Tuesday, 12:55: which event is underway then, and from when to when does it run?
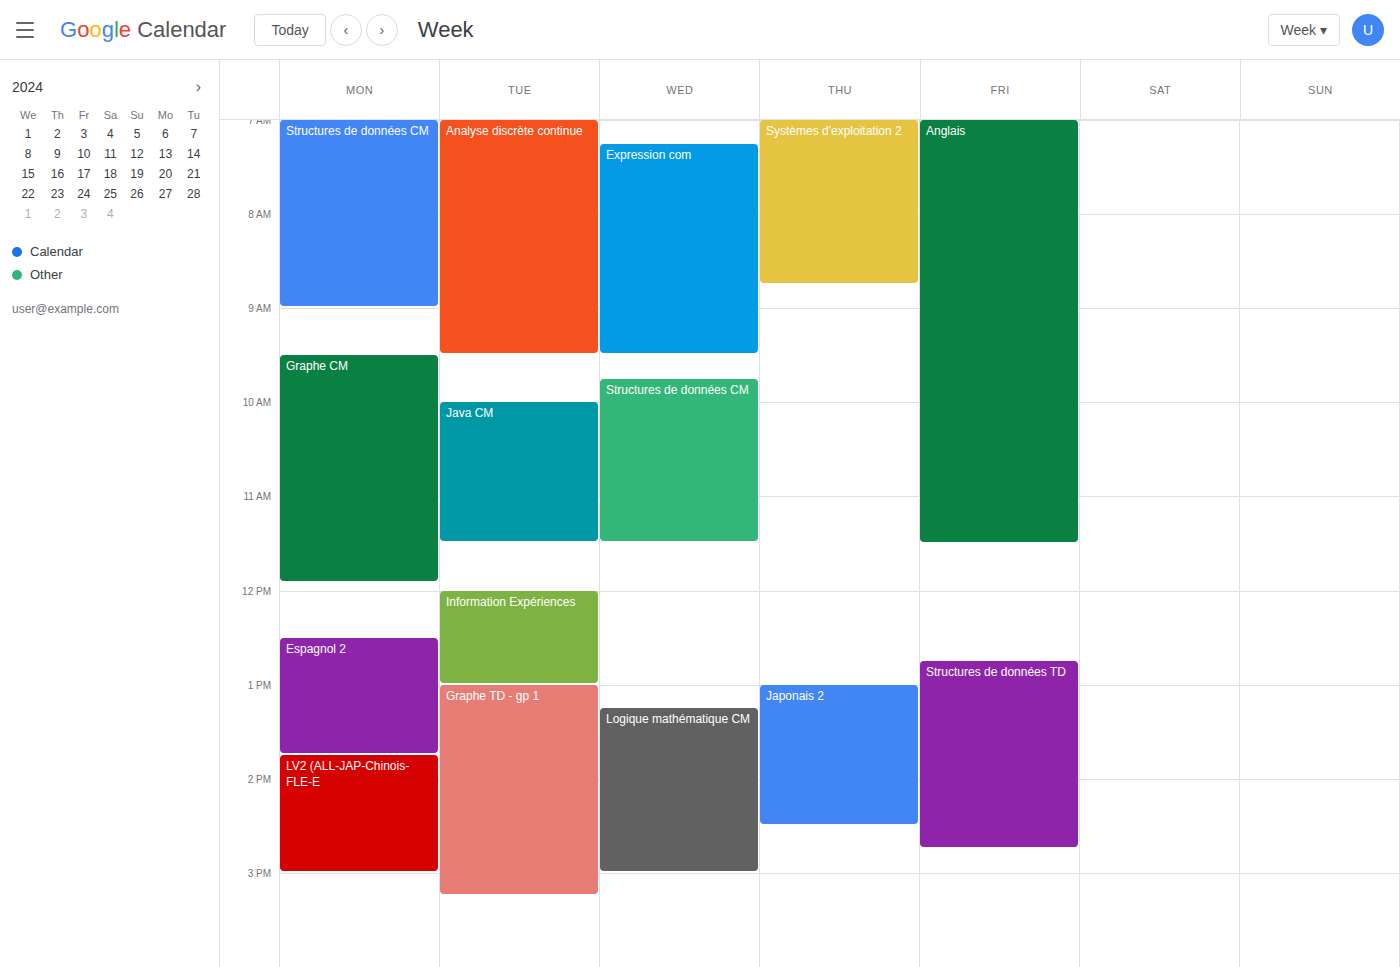
"Information Expériences", 12:00 to 13:00